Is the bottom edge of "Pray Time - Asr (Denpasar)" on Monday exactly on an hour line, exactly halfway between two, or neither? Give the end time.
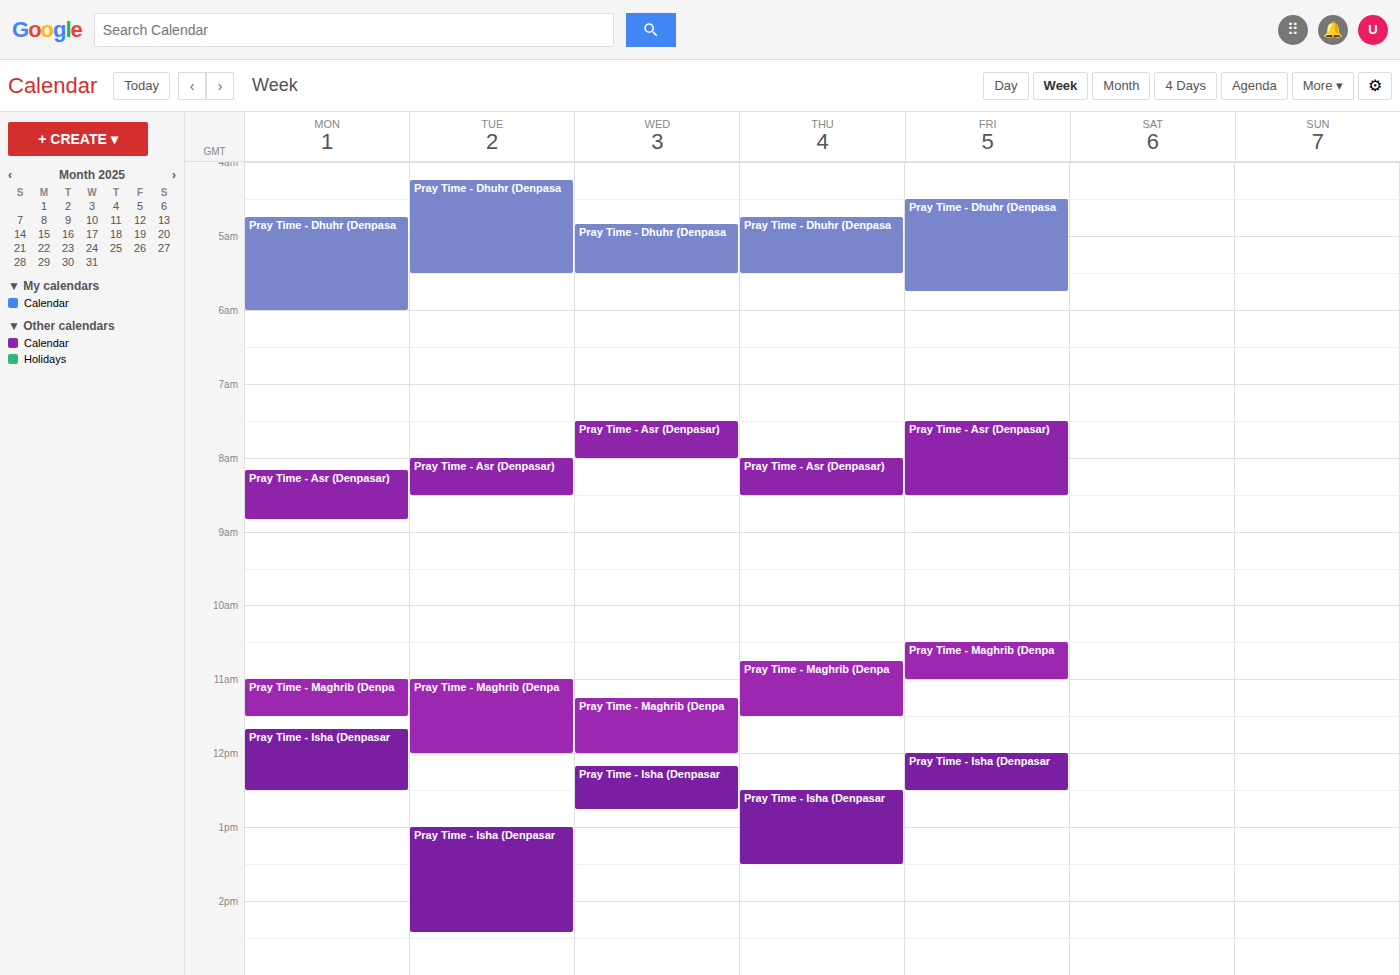
08:50 -- neither: 50 minutes below the 08:00 line and 10 minutes above the 09:00 line.